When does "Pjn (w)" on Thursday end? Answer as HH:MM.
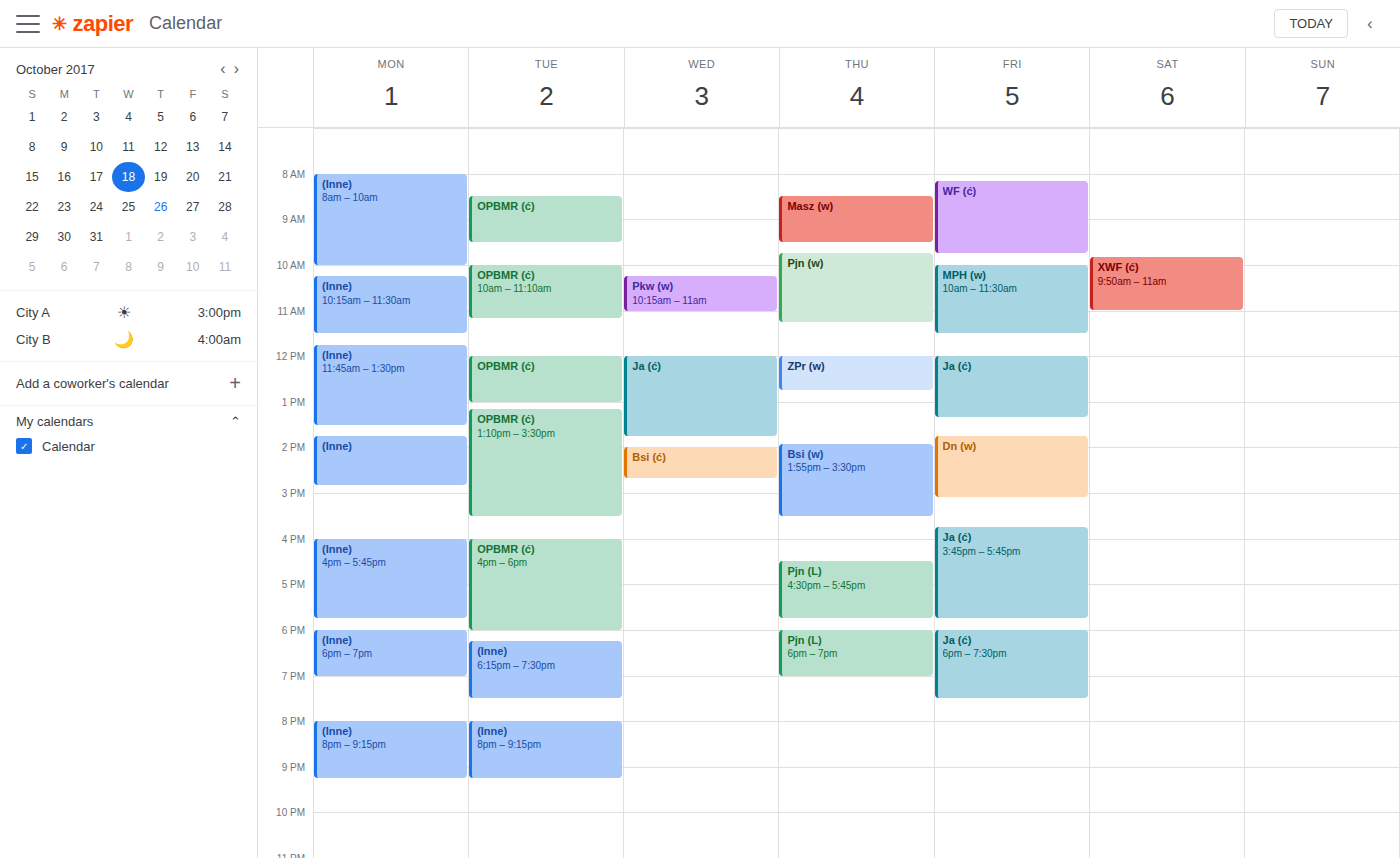
11:15